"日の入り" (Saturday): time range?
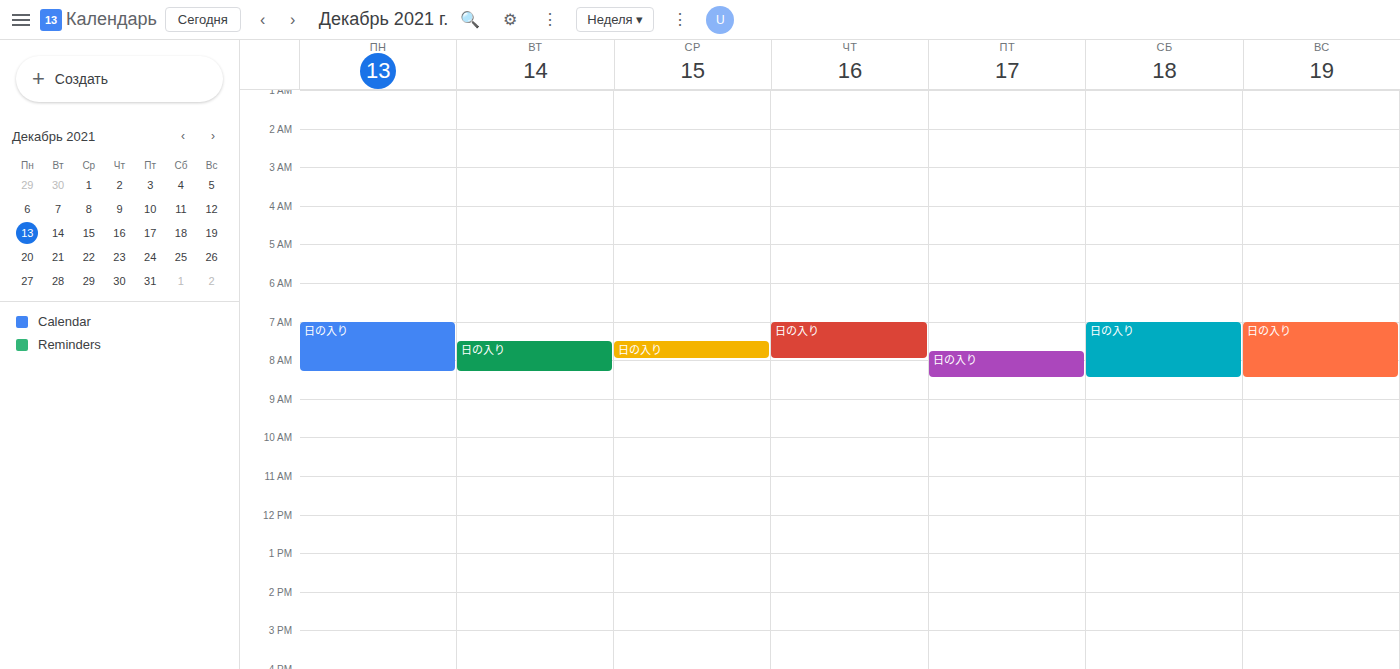
7:00 AM to 8:30 AM